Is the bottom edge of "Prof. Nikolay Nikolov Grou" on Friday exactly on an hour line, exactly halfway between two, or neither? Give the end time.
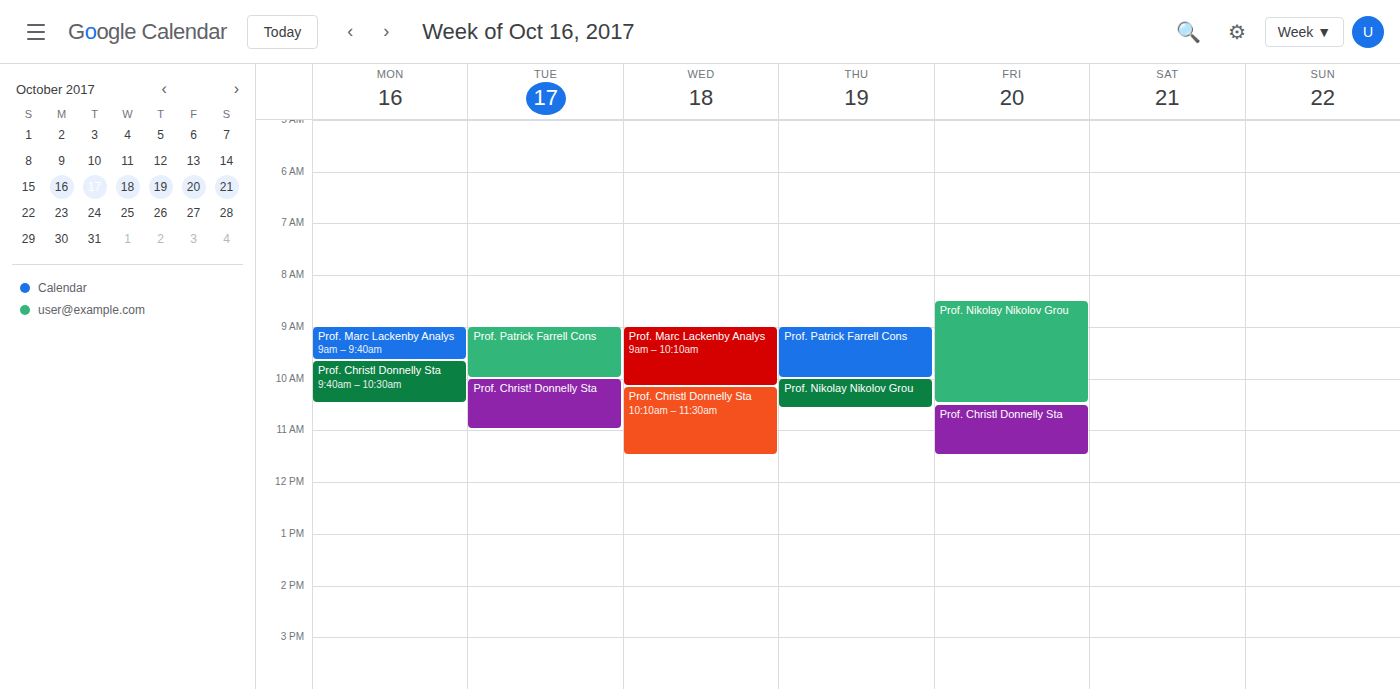
10:30 AM -- halfway between the 10 AM and 11 AM lines.